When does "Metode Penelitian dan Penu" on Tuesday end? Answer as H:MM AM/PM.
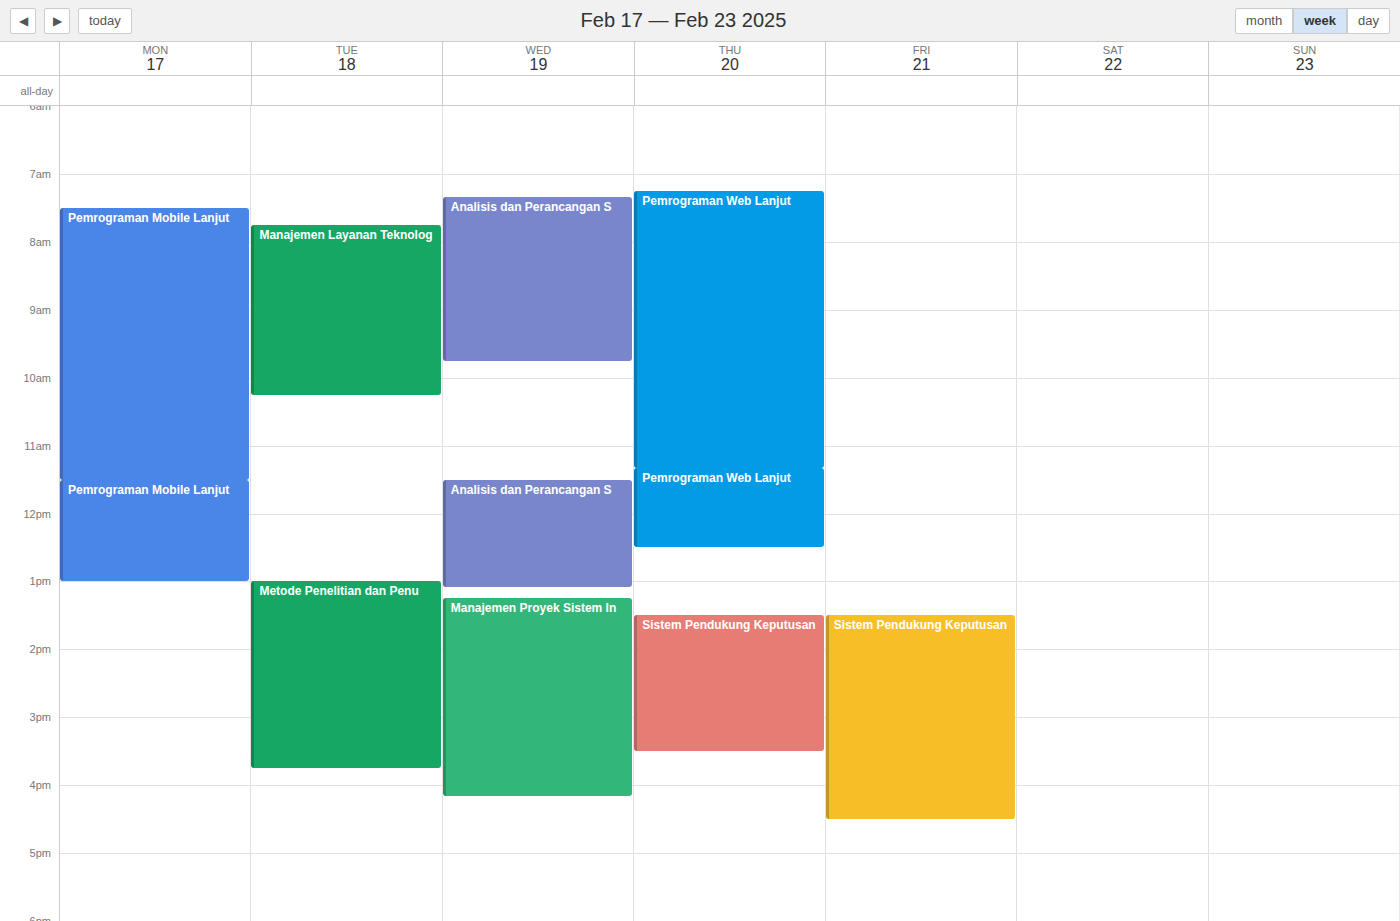
3:45 PM